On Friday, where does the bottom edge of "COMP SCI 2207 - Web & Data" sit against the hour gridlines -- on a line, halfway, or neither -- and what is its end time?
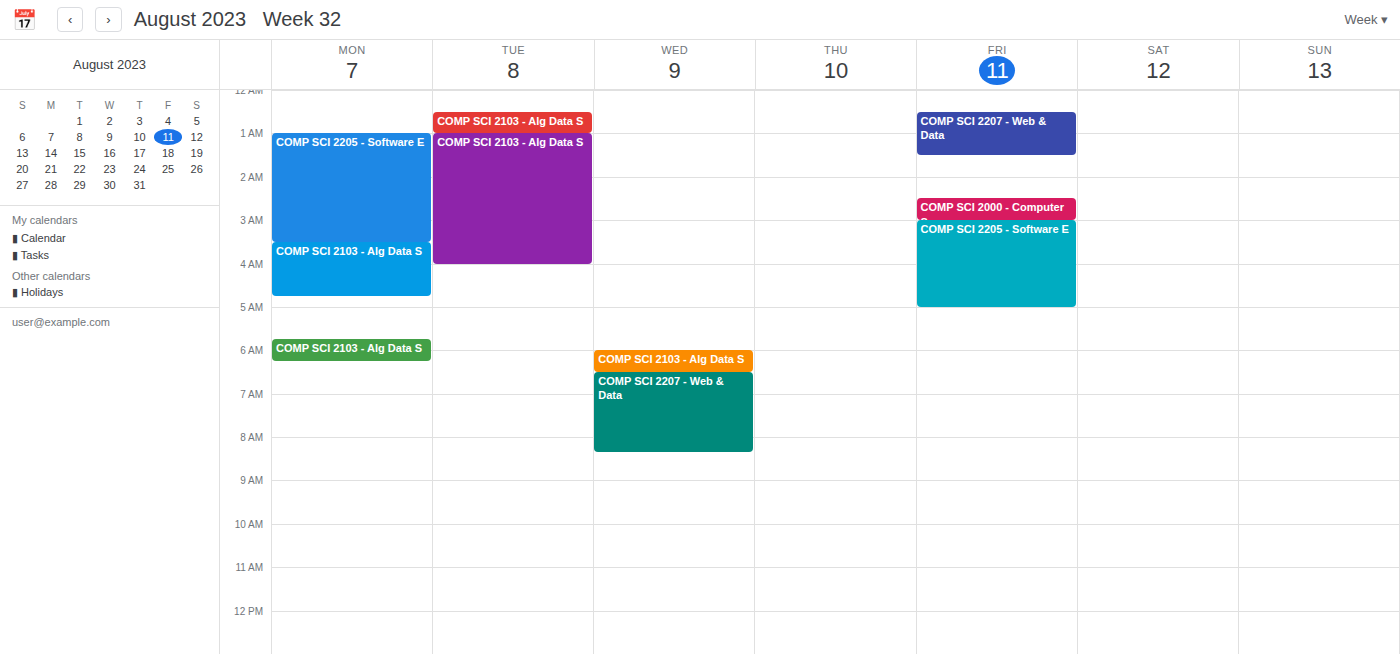
01:30 -- halfway between the 01:00 and 02:00 lines.